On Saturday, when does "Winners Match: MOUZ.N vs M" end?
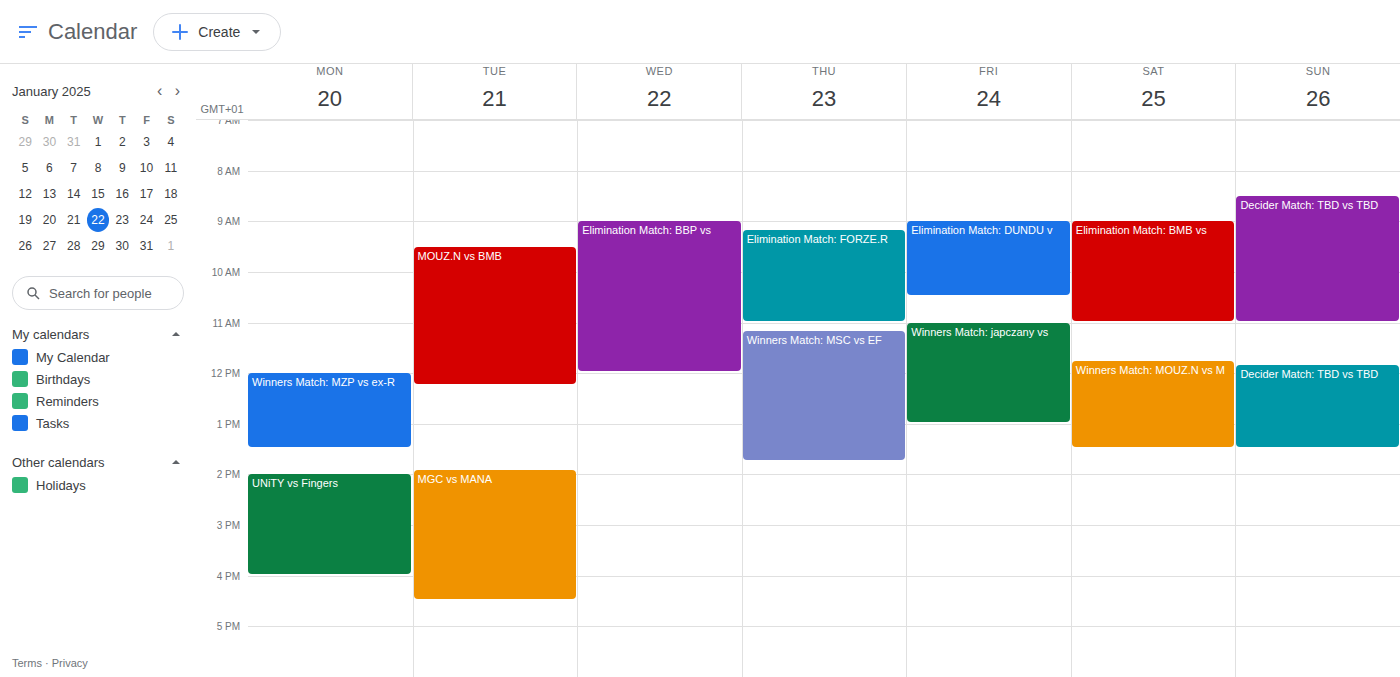
1:30 PM